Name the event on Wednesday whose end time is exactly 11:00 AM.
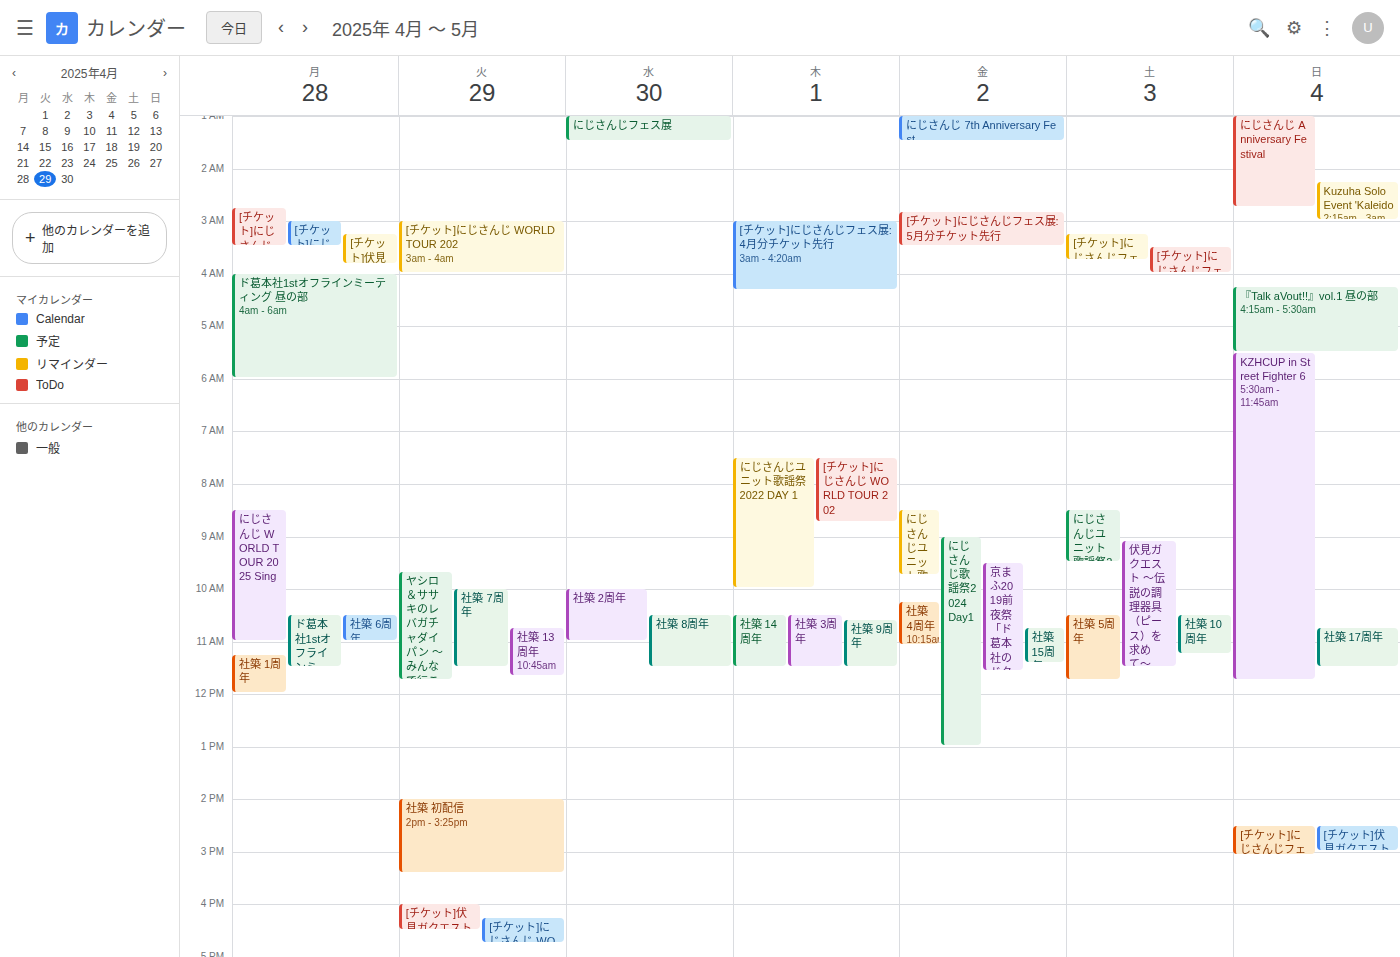
"社築 2周年"